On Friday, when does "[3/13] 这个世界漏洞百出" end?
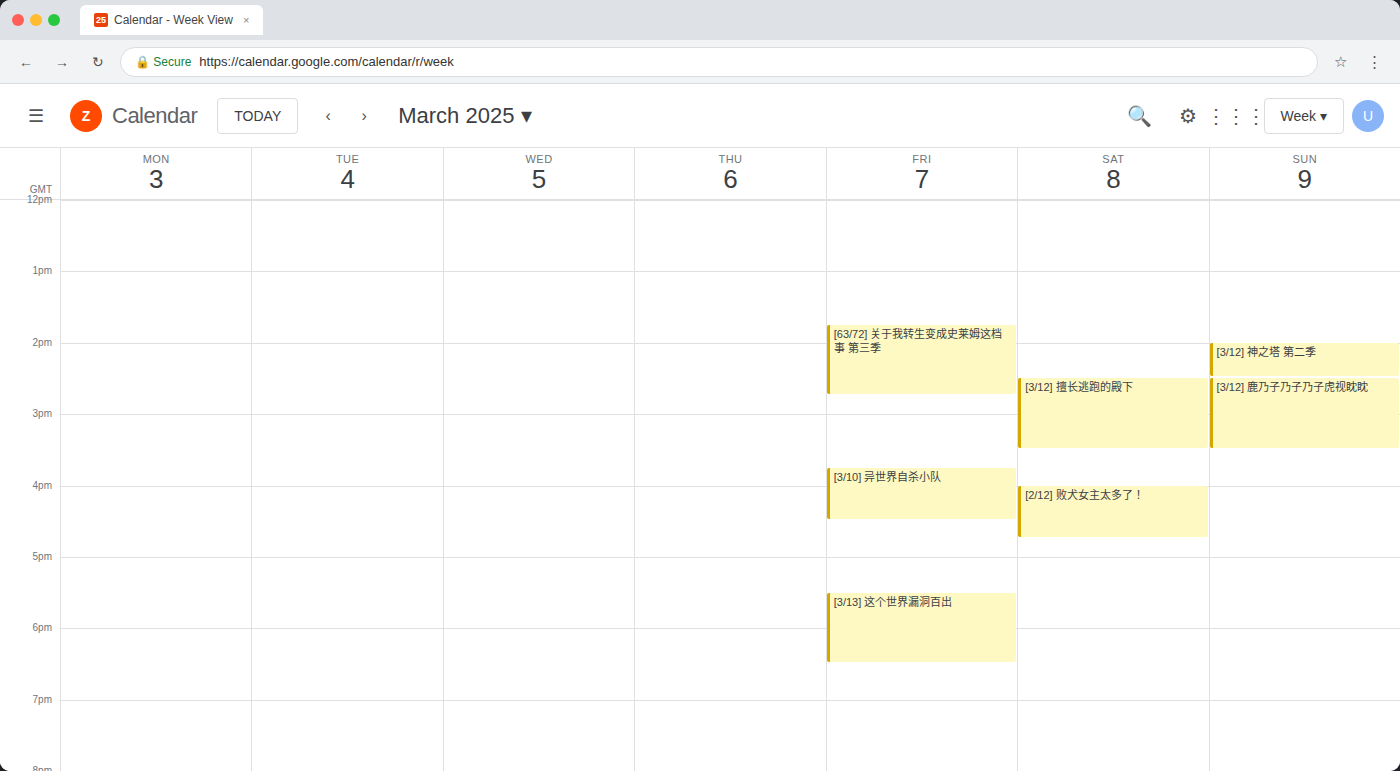
18:30